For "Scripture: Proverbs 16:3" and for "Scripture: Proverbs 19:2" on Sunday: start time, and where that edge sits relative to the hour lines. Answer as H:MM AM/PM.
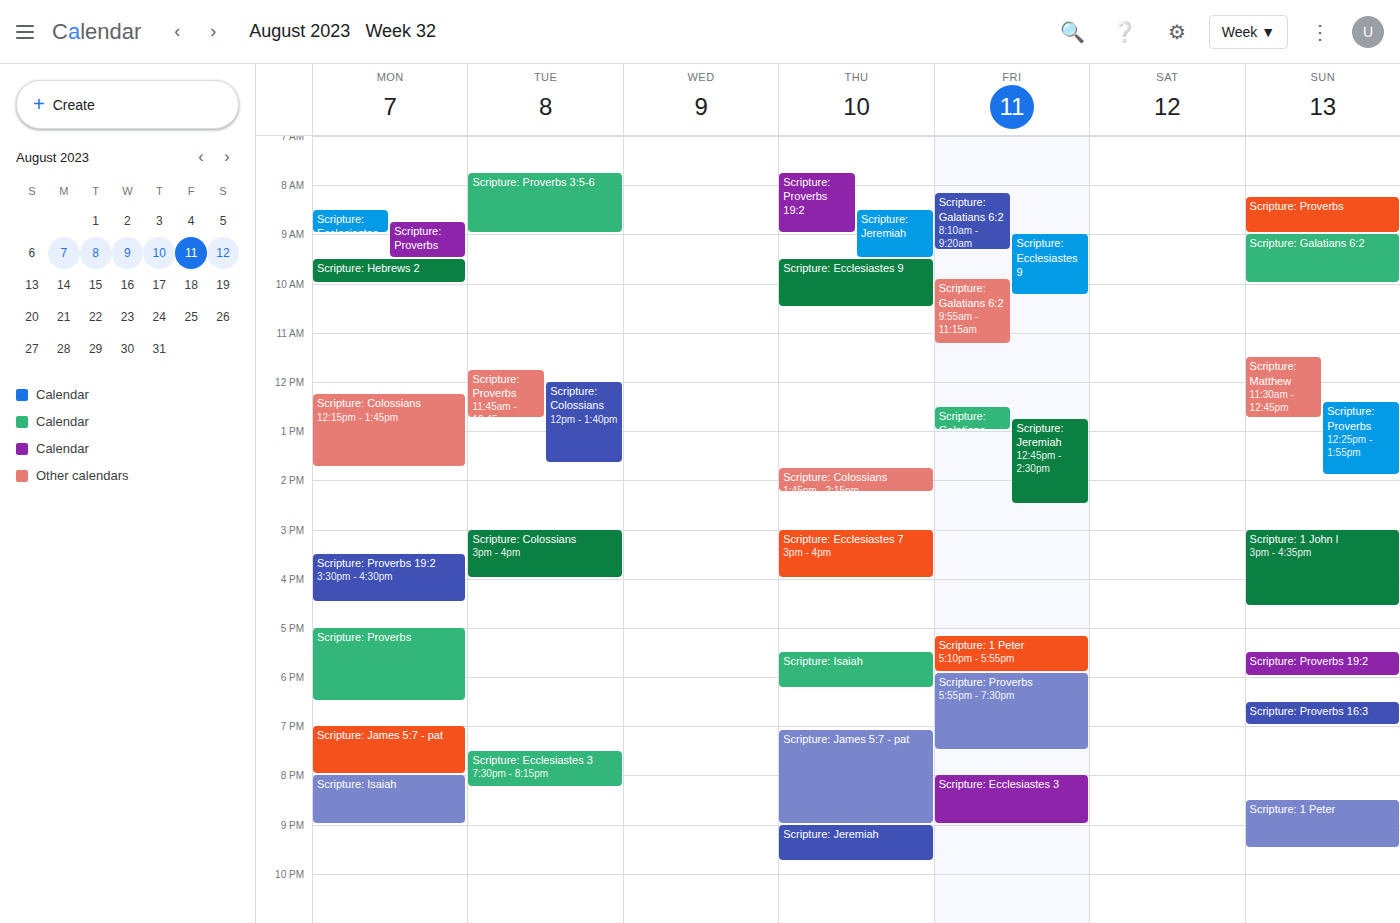
"Scripture: Proverbs 16:3": 6:30 PM, halfway between the 6 PM and 7 PM lines. "Scripture: Proverbs 19:2": 5:30 PM, halfway between the 5 PM and 6 PM lines.